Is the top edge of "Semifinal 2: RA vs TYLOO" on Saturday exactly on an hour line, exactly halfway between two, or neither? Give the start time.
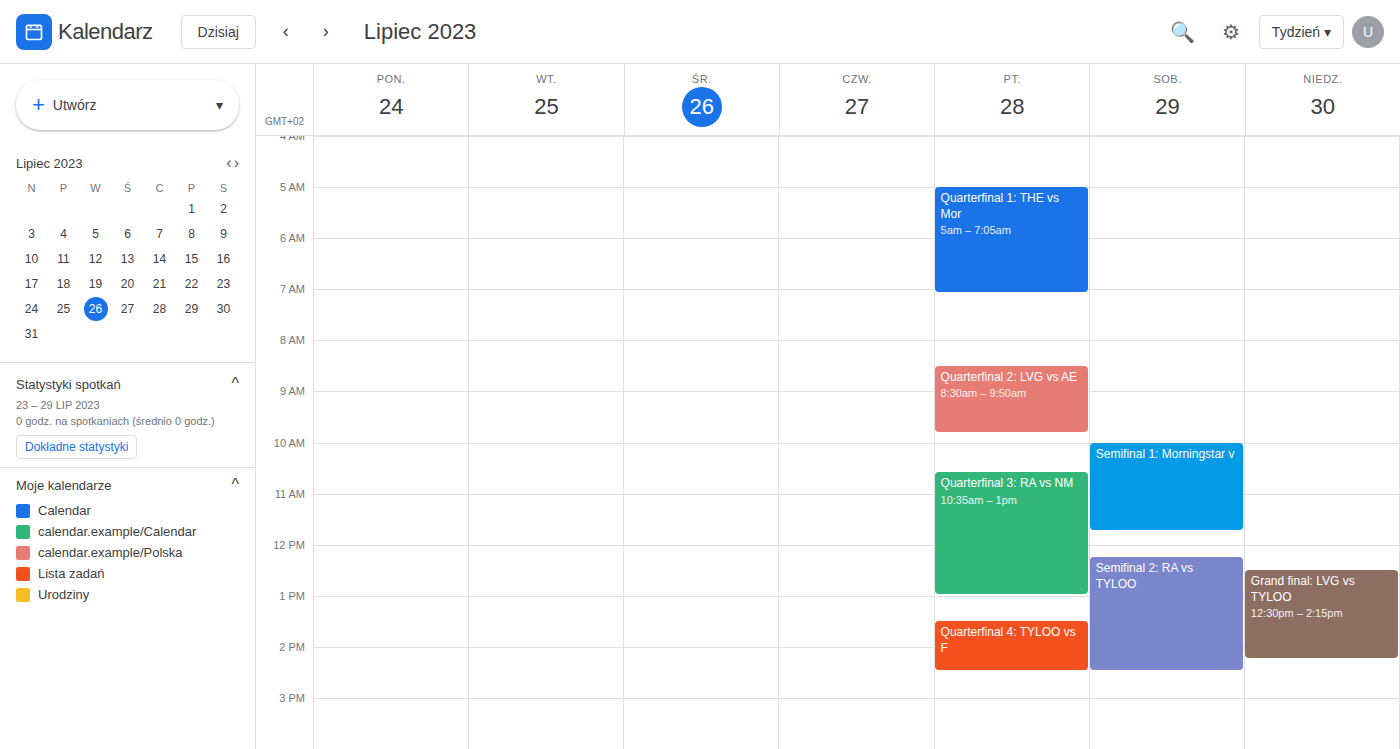
12:15 PM -- neither: a quarter of the way from the 12 PM line to the 1 PM line.